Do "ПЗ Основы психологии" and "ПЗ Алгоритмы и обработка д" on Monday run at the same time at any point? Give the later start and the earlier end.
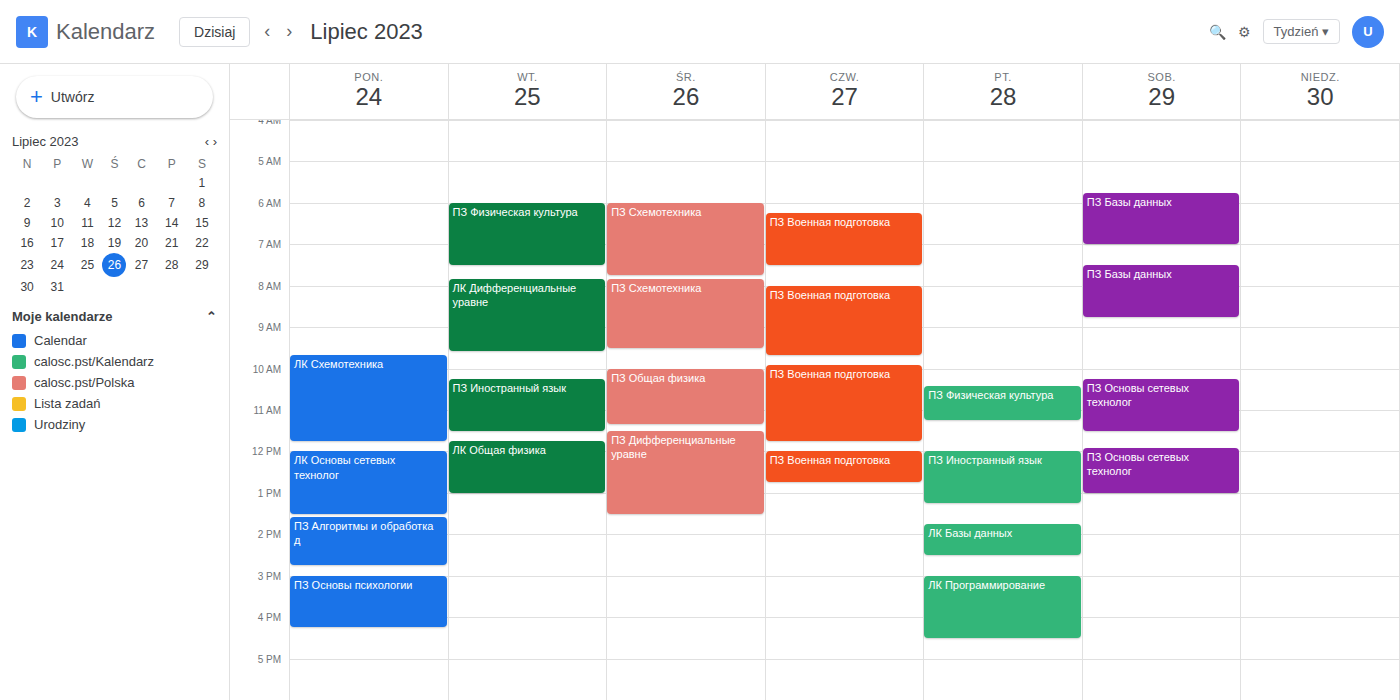
"ПЗ Алгоритмы и обработка д" ends at 2:45 PM and "ПЗ Основы психологии" starts at 3:00 PM -- no overlap.